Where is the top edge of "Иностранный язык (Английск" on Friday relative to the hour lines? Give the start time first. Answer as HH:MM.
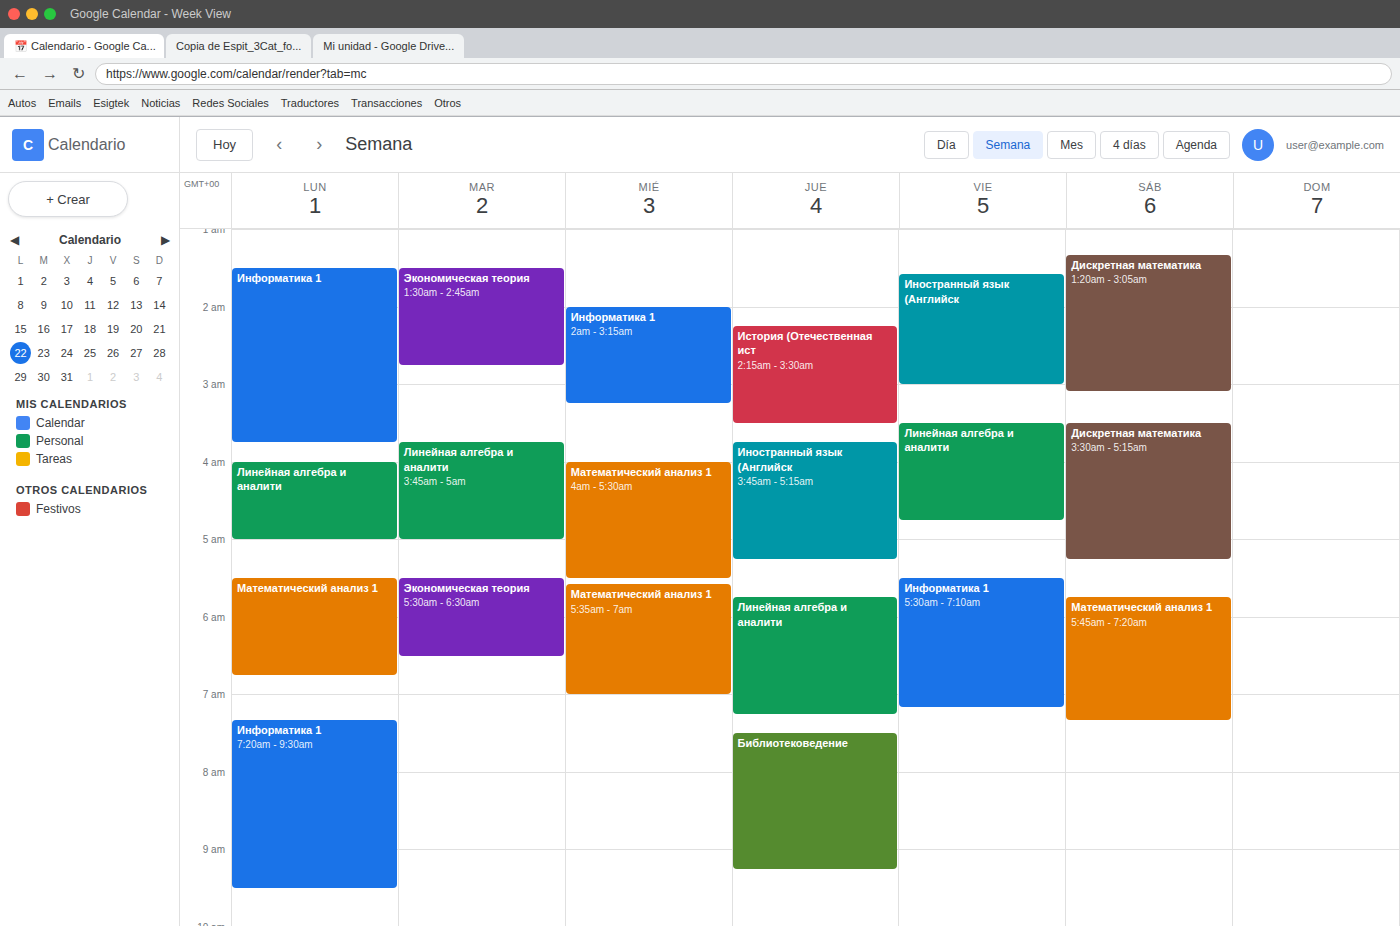
01:35 -- neither: 35 minutes below the 01:00 line and 25 minutes above the 02:00 line.